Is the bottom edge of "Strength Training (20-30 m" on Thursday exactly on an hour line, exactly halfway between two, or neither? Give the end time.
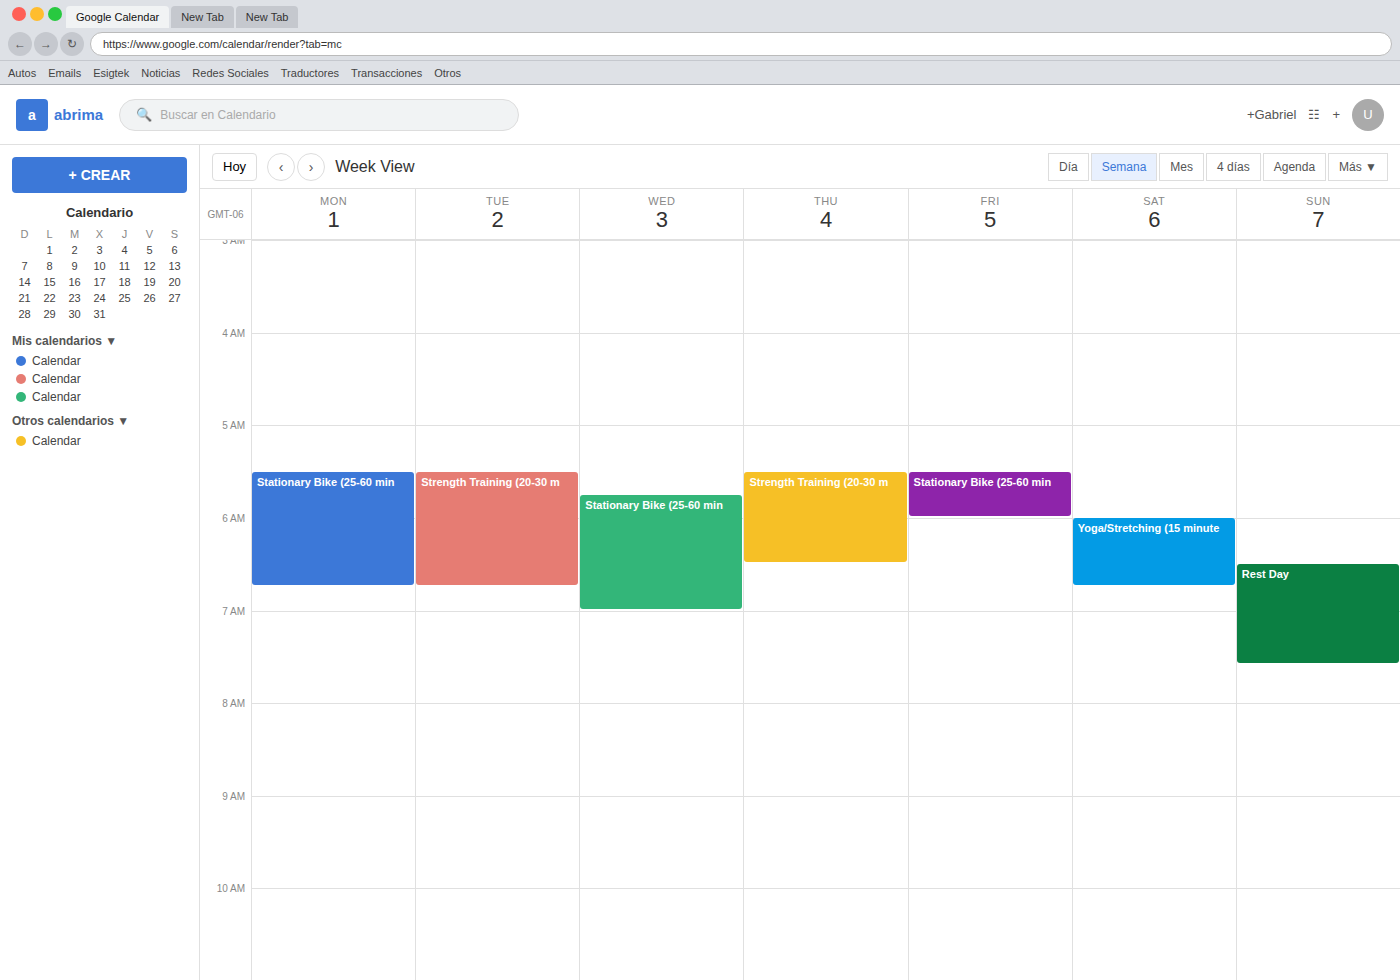
6:30 AM -- halfway between the 6 AM and 7 AM lines.